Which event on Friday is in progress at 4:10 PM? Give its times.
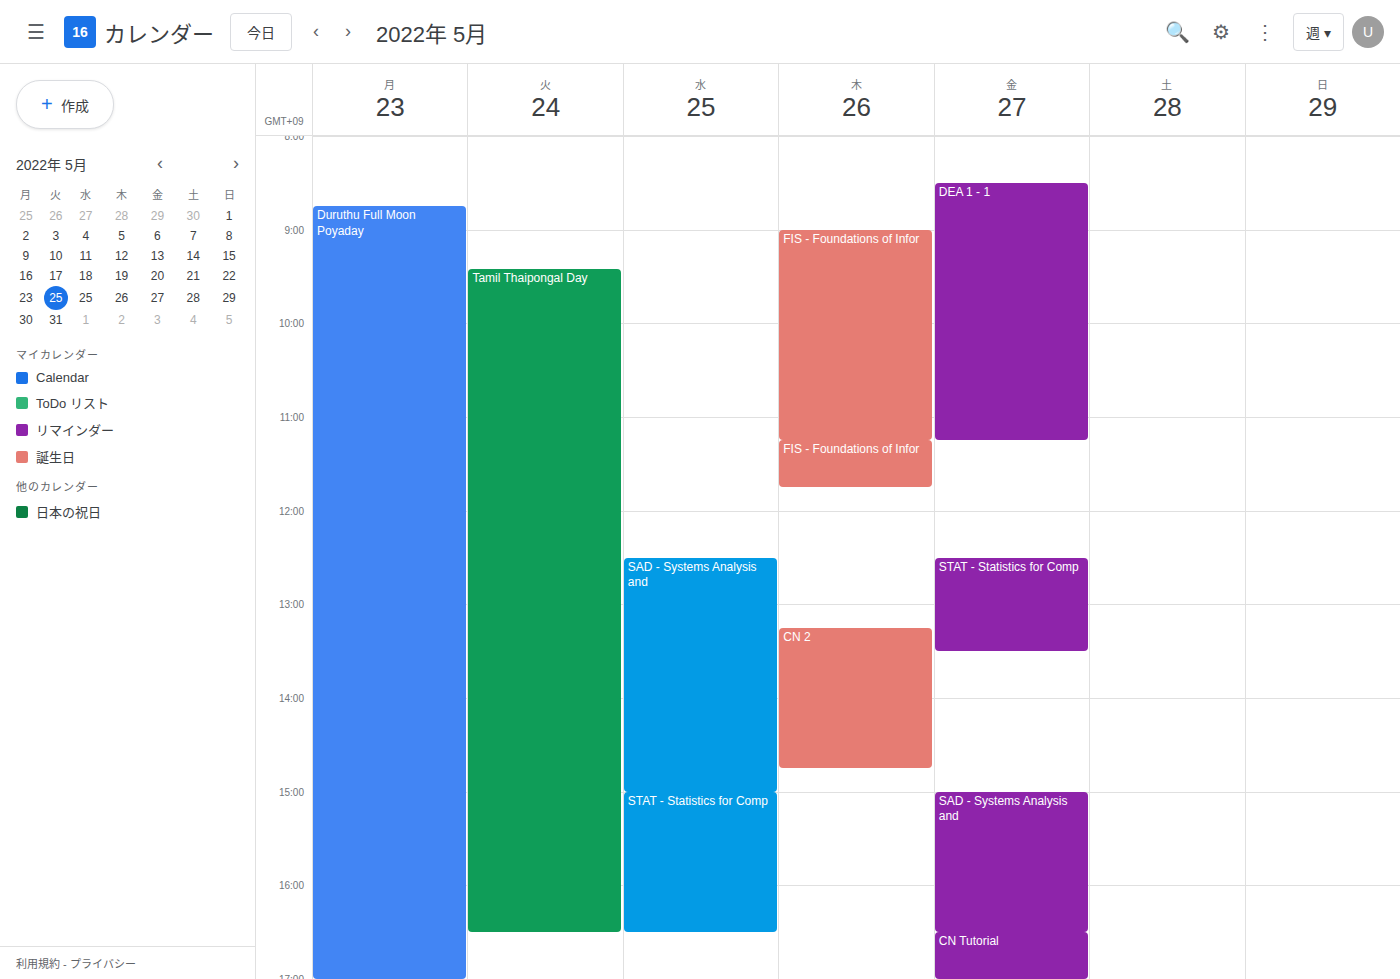
"SAD - Systems Analysis and", 3:00 PM to 4:30 PM